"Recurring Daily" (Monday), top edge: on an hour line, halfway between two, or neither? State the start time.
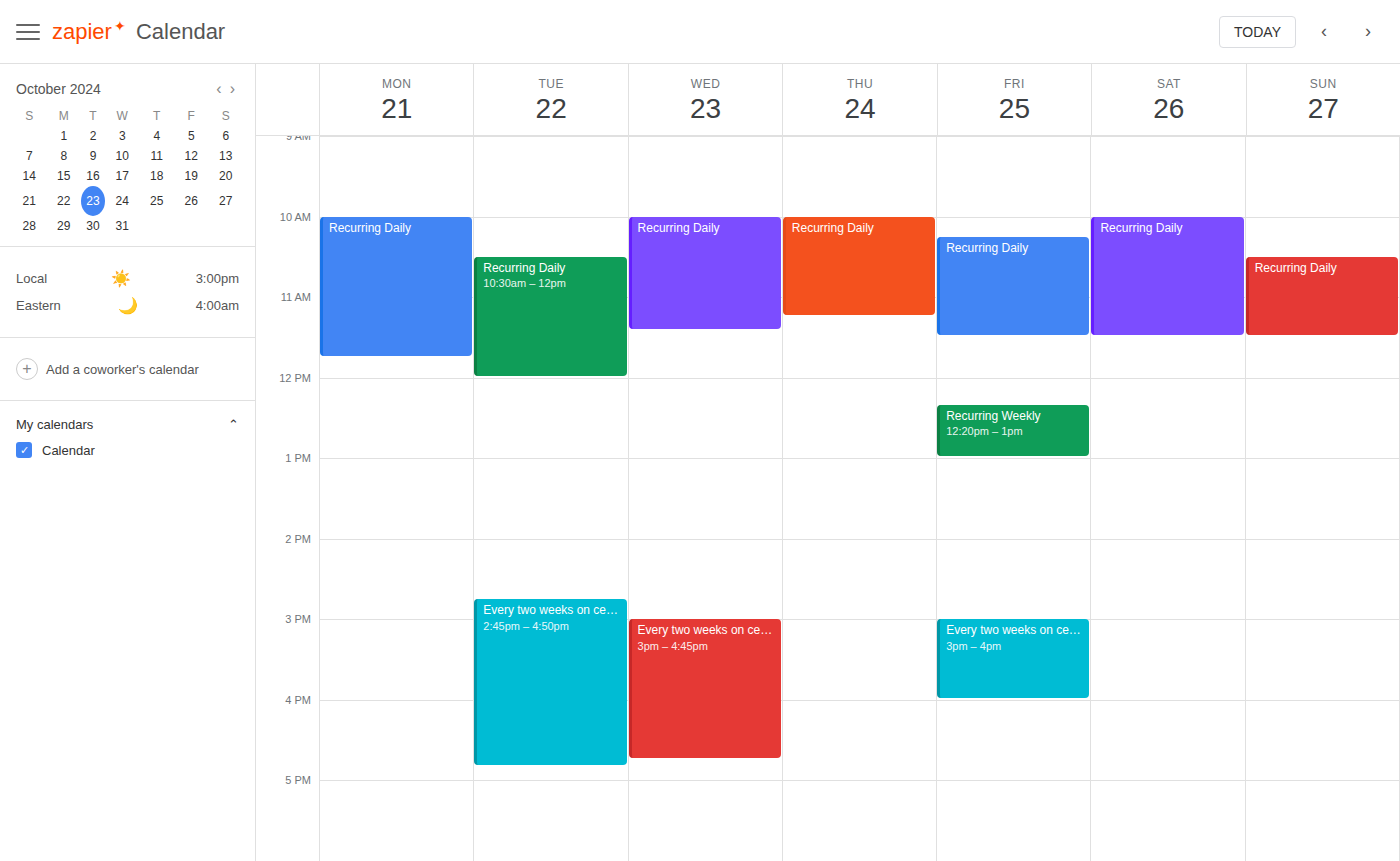
10:00 AM -- exactly on the 10 AM line.